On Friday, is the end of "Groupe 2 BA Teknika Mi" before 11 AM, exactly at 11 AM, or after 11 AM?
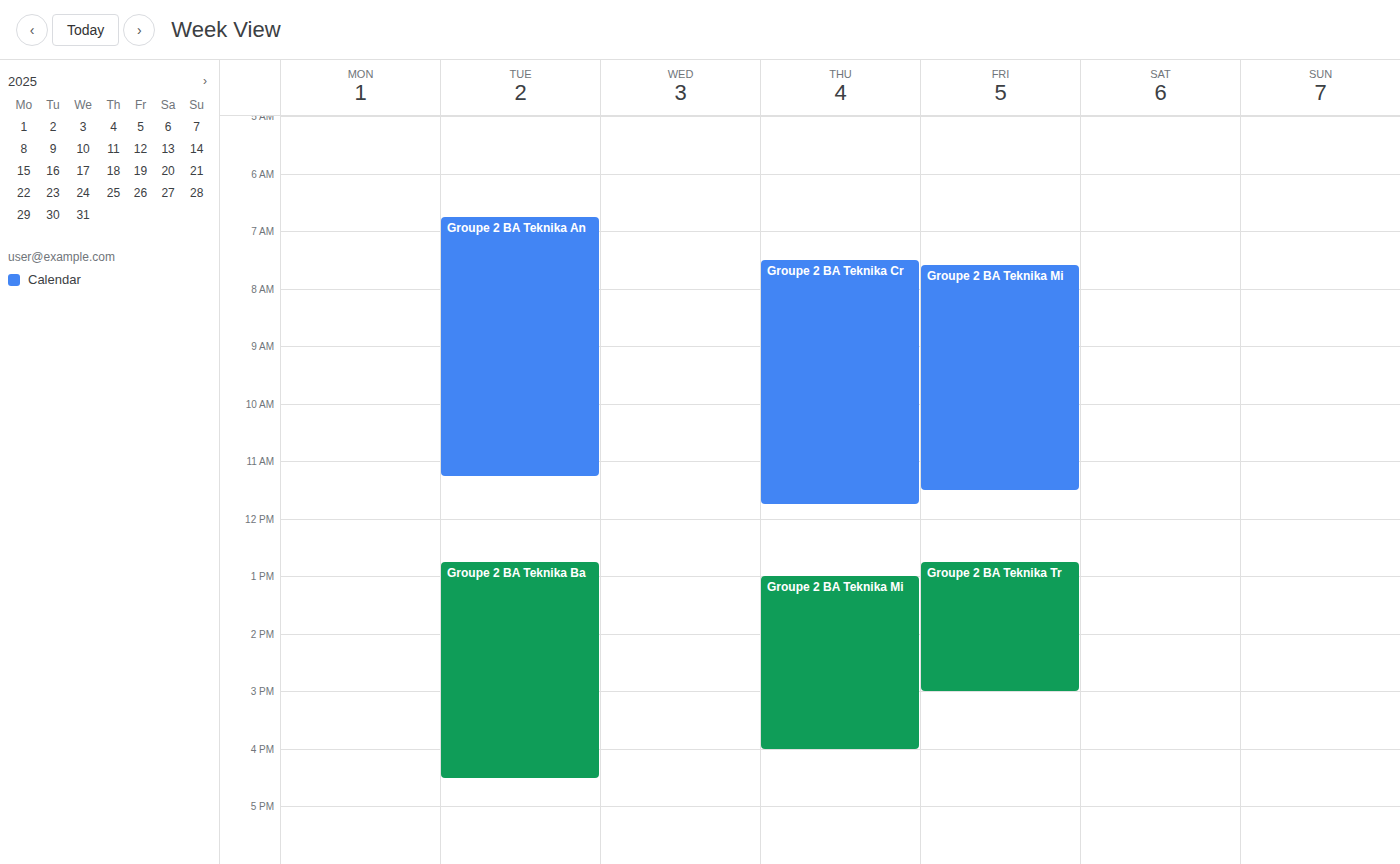
11:30 AM -- after 11 AM, 30 minutes below the 11 AM line.